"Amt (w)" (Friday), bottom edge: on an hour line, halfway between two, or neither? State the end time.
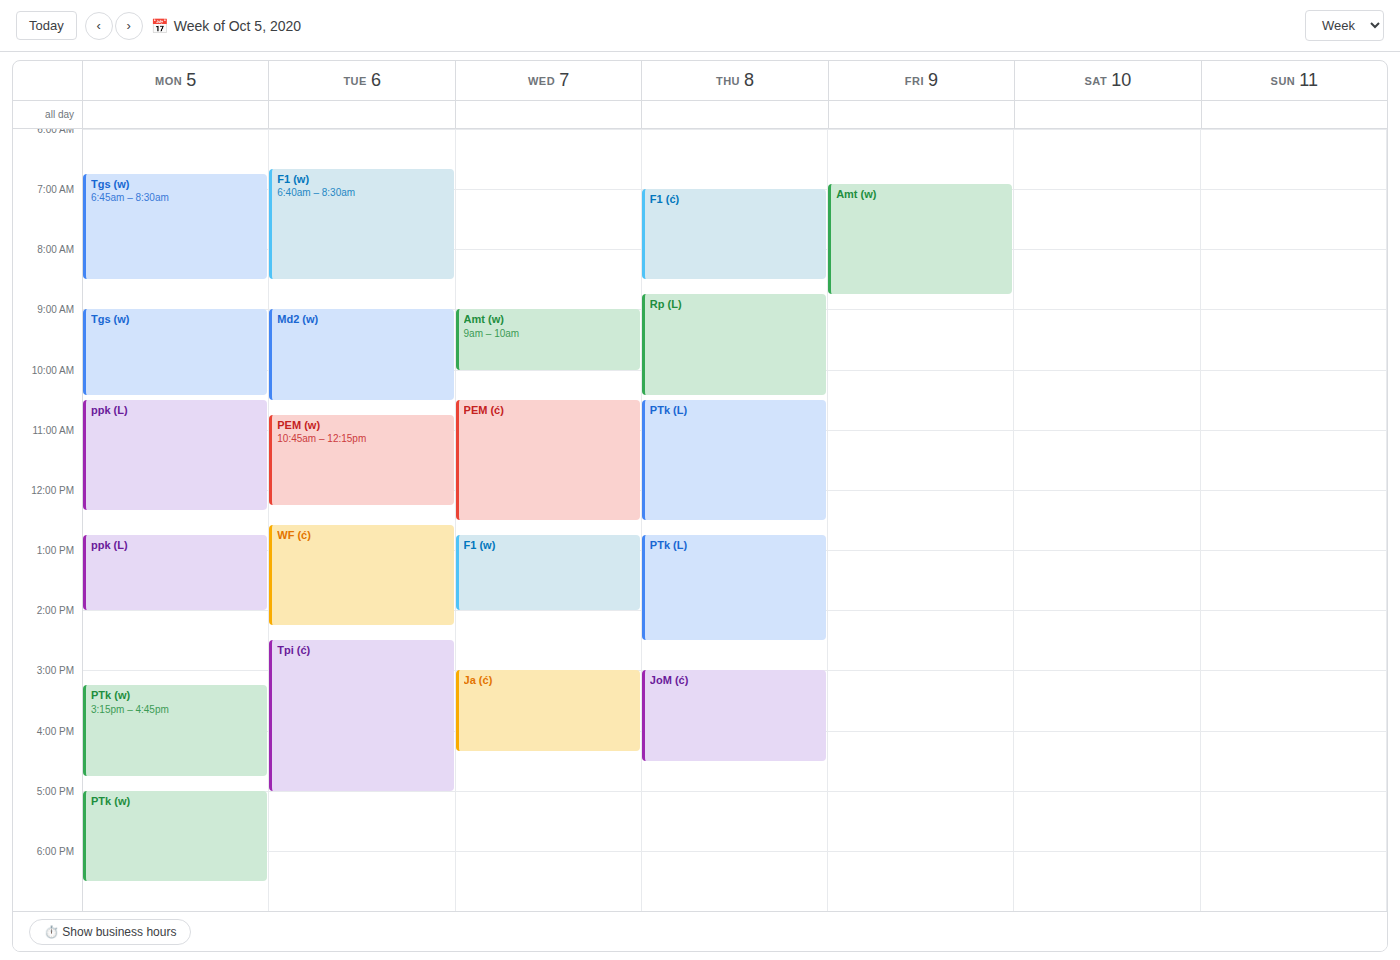
8:45 AM -- neither: three quarters of the way from the 8 AM line to the 9 AM line.